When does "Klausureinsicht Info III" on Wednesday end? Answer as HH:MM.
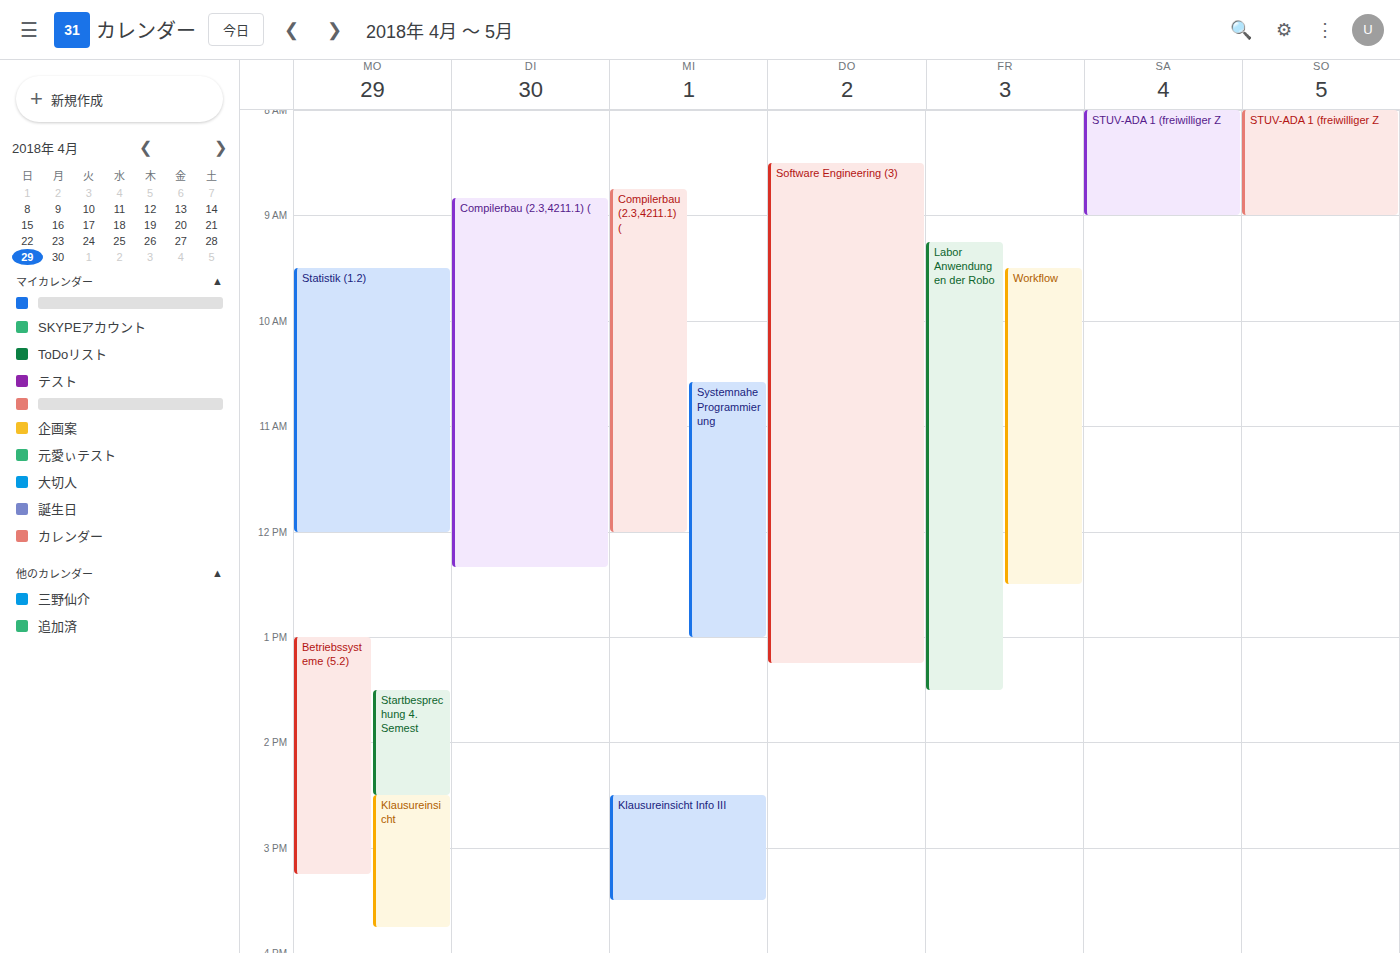
15:30